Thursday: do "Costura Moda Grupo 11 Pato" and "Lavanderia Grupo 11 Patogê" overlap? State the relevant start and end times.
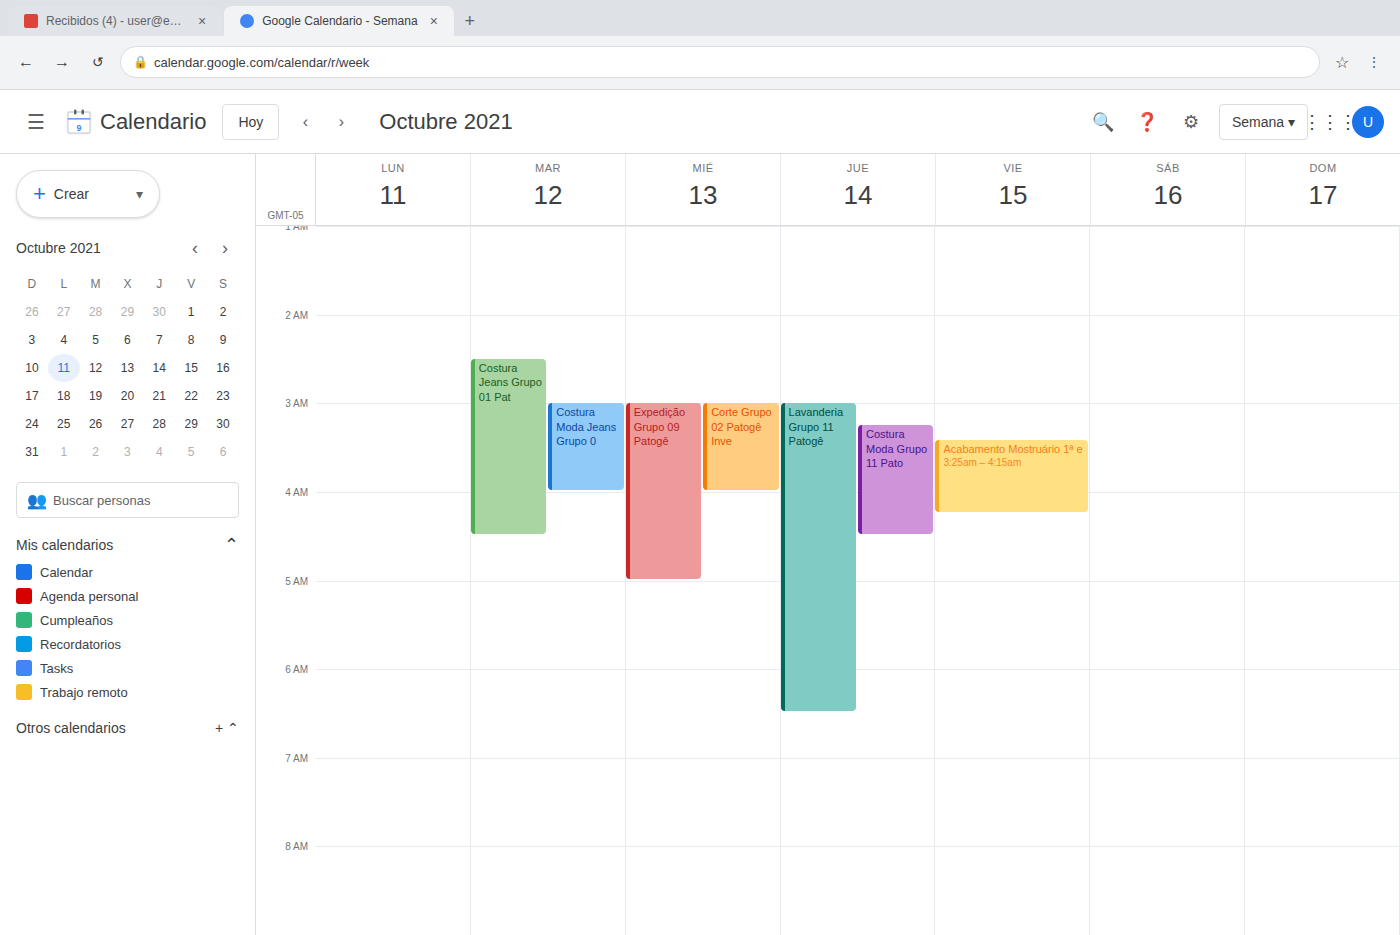
"Costura Moda Grupo 11 Pato" runs 3:15 AM to 4:30 AM, inside "Lavanderia Grupo 11 Patogê" -- they overlap.